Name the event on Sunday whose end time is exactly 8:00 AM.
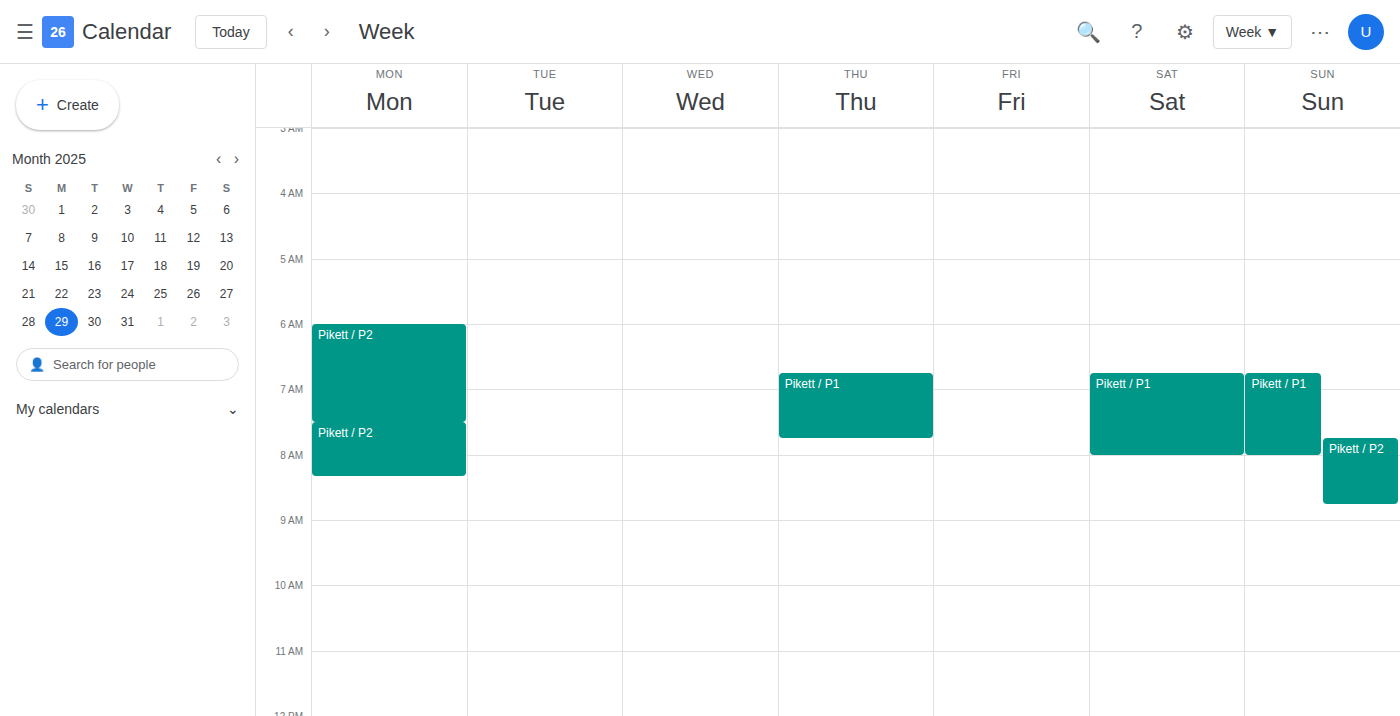
"Pikett / P1"